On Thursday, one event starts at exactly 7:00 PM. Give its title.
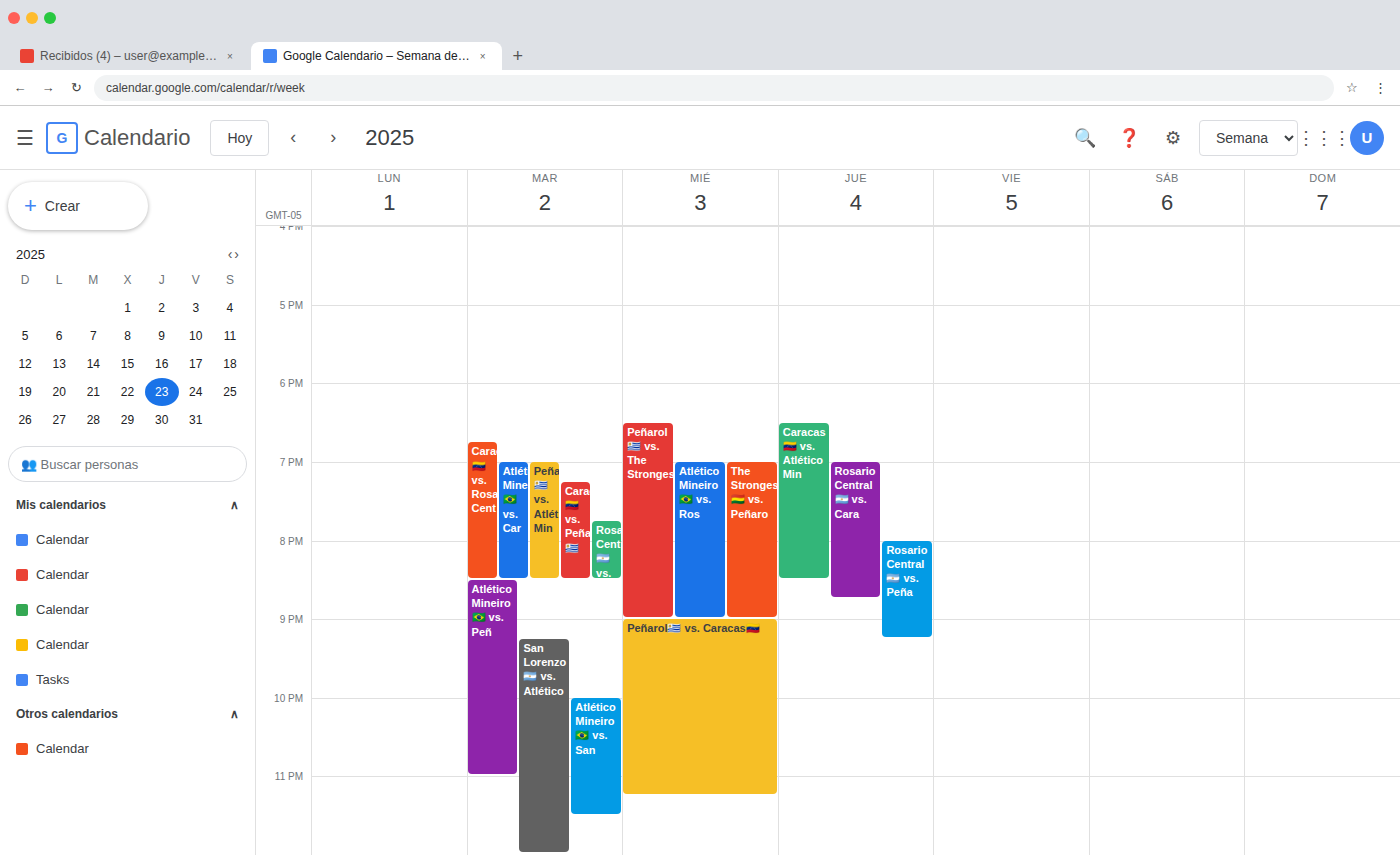
"Rosario Central🇦🇷 vs. Cara"